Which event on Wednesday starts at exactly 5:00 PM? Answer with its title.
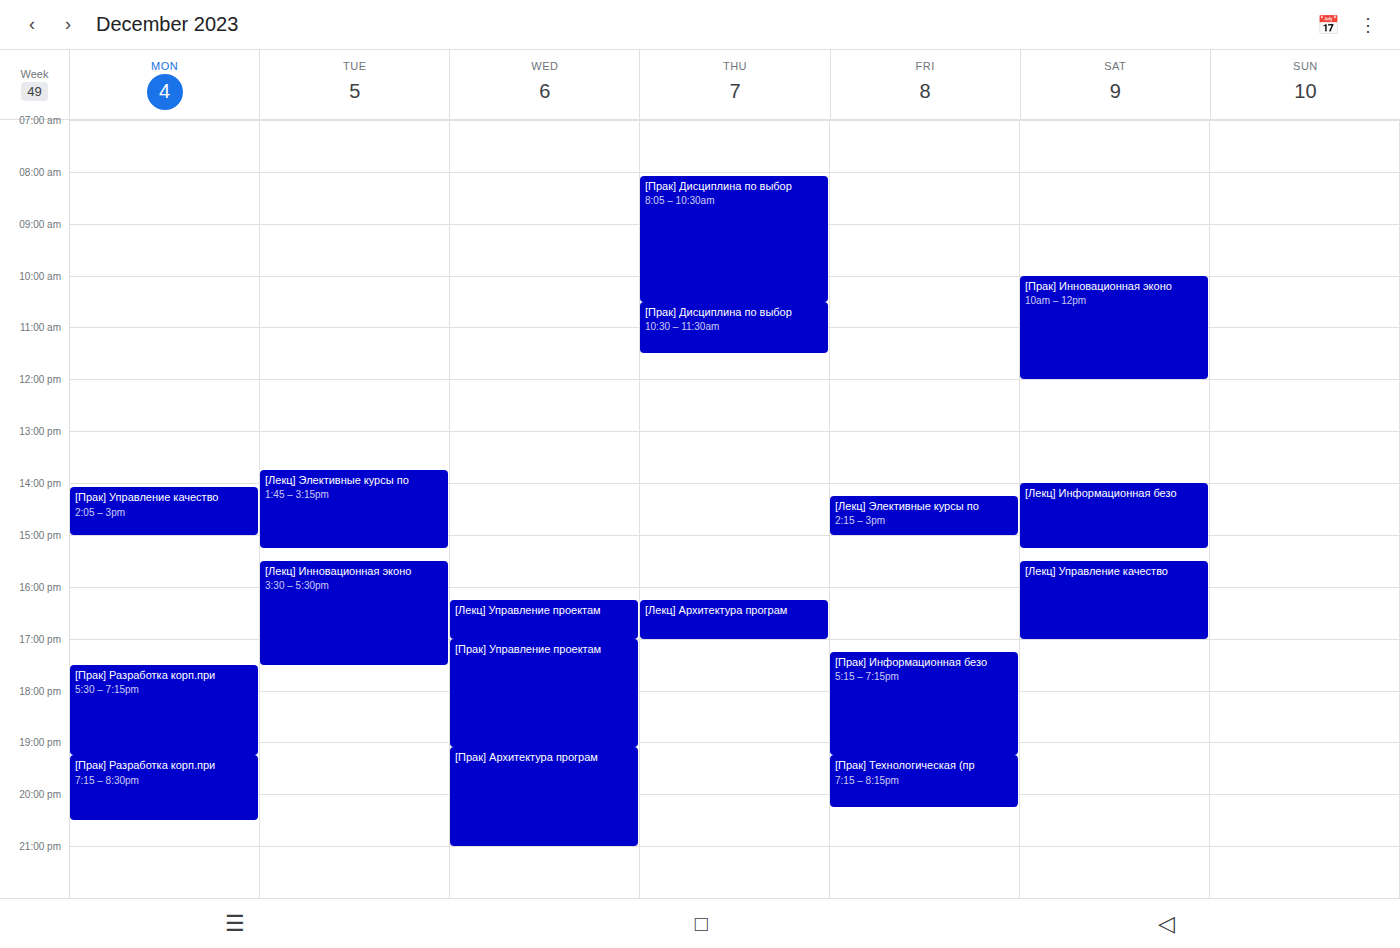
"[Прак] Управление проектам"